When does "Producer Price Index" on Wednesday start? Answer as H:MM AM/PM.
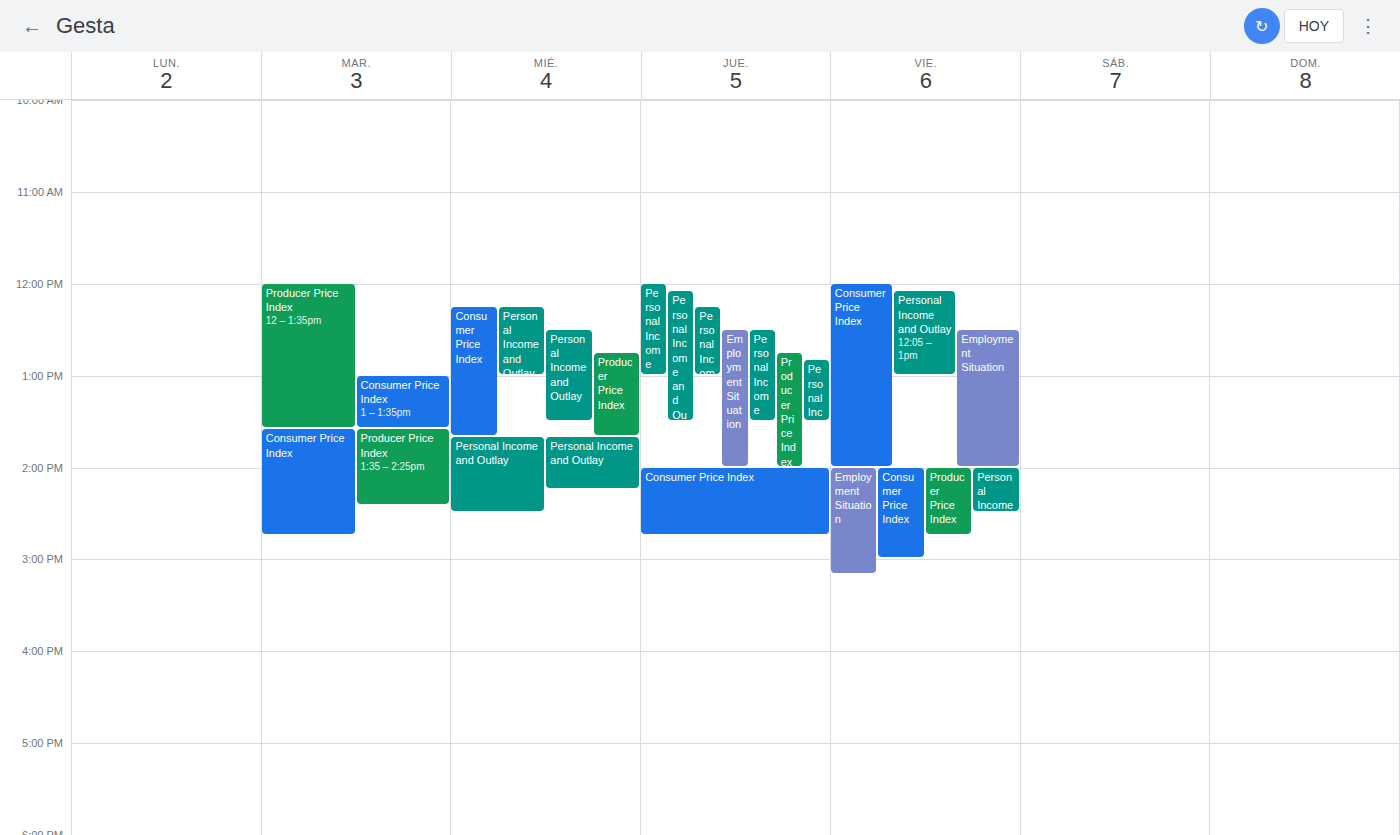
12:45 PM